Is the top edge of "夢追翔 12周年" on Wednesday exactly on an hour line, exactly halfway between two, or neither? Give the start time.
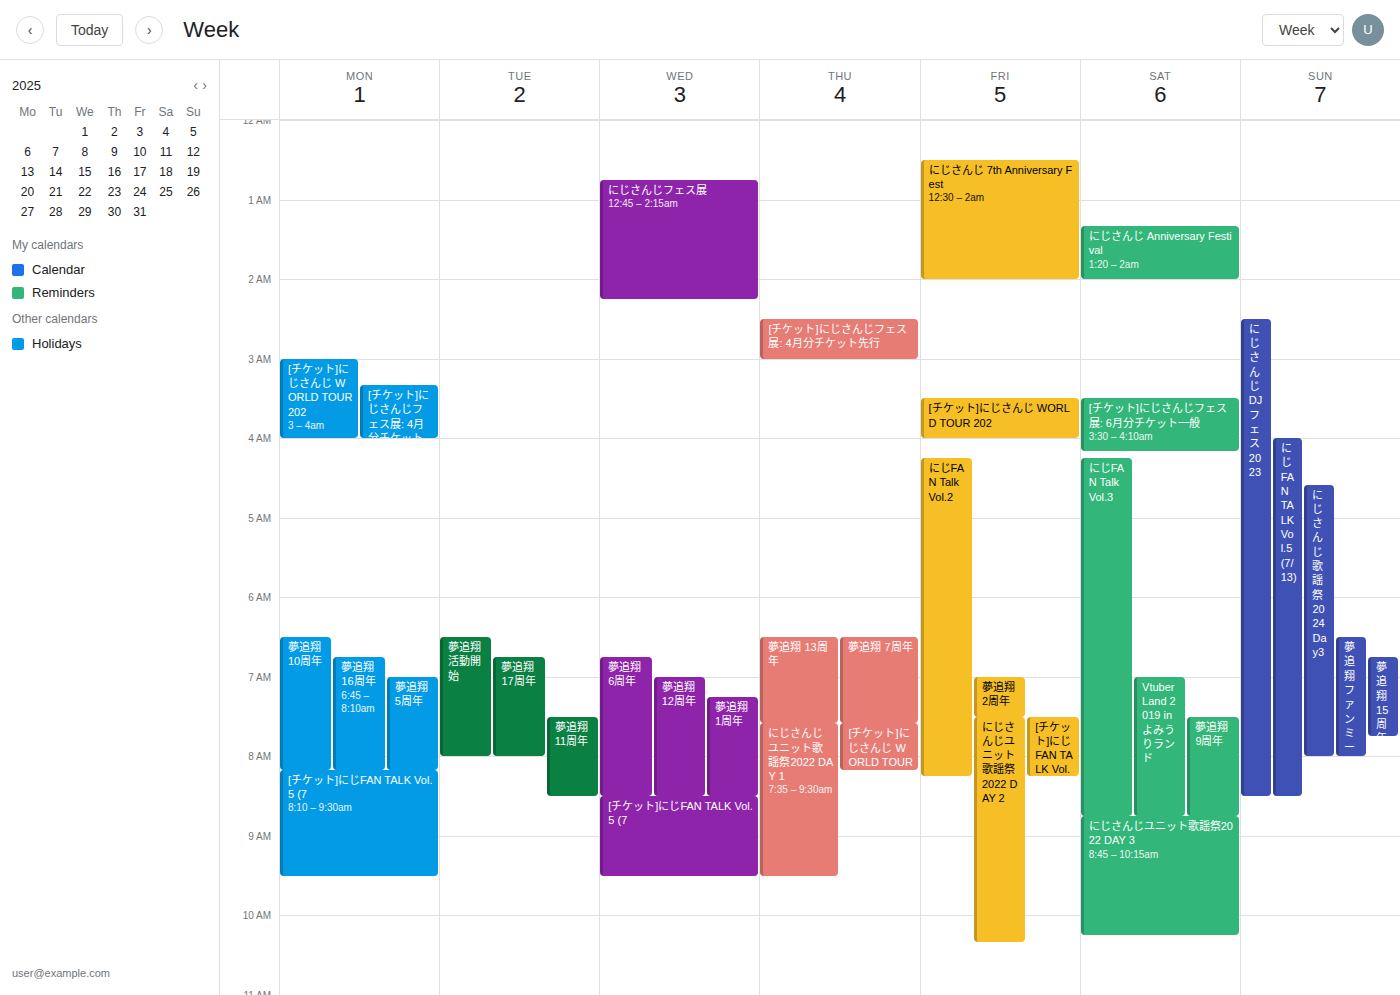
7:00 AM -- exactly on the 7 AM line.